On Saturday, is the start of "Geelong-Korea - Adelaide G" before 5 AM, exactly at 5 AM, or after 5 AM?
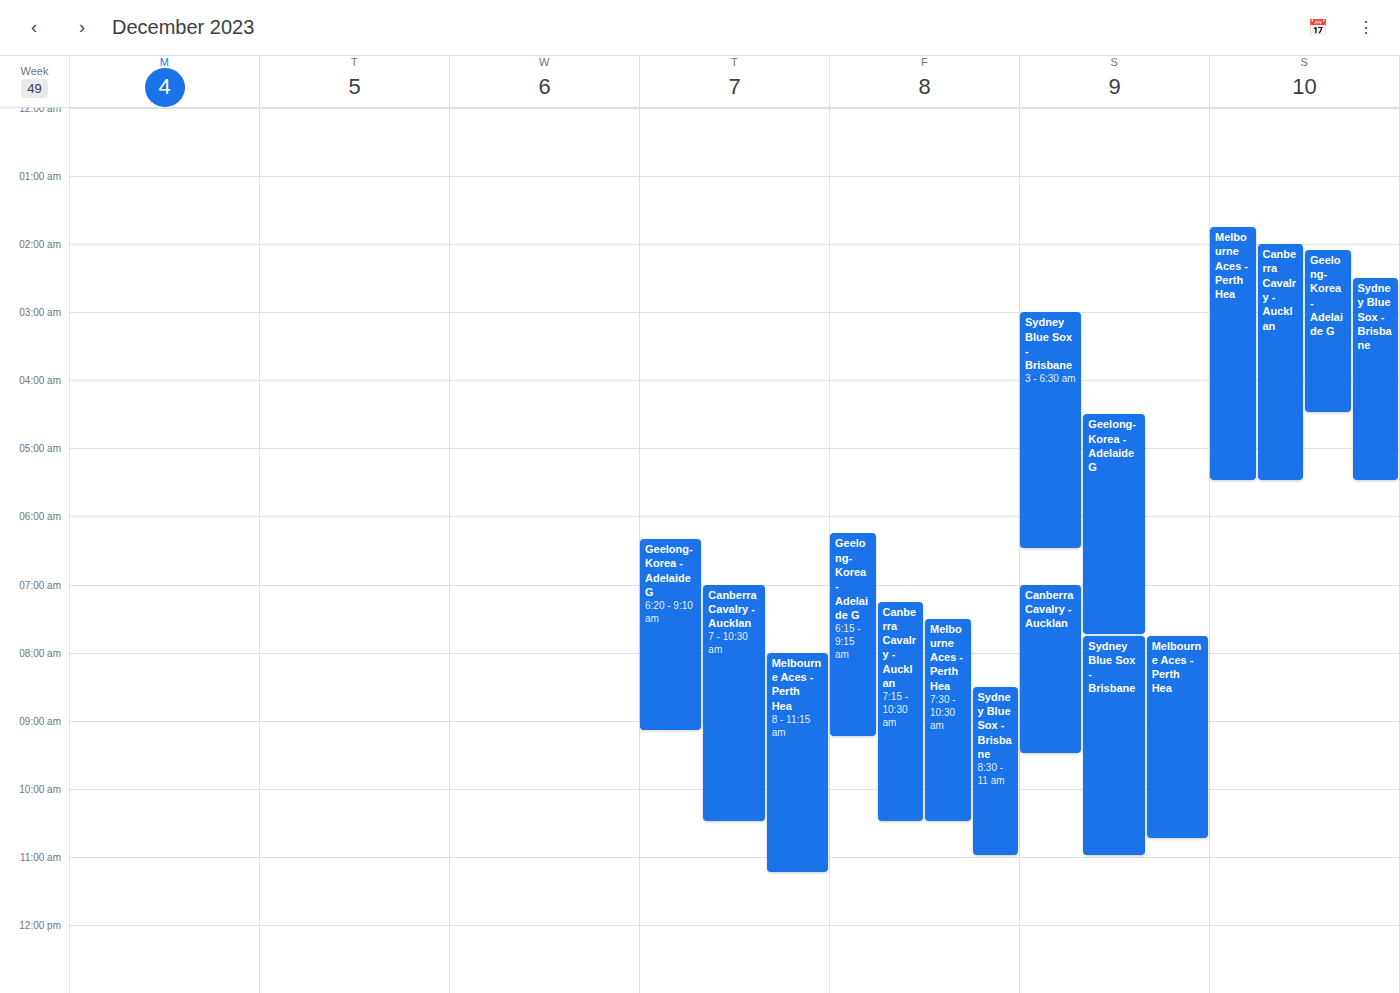
4:30 AM -- before 5 AM, 30 minutes above the 5 AM line.